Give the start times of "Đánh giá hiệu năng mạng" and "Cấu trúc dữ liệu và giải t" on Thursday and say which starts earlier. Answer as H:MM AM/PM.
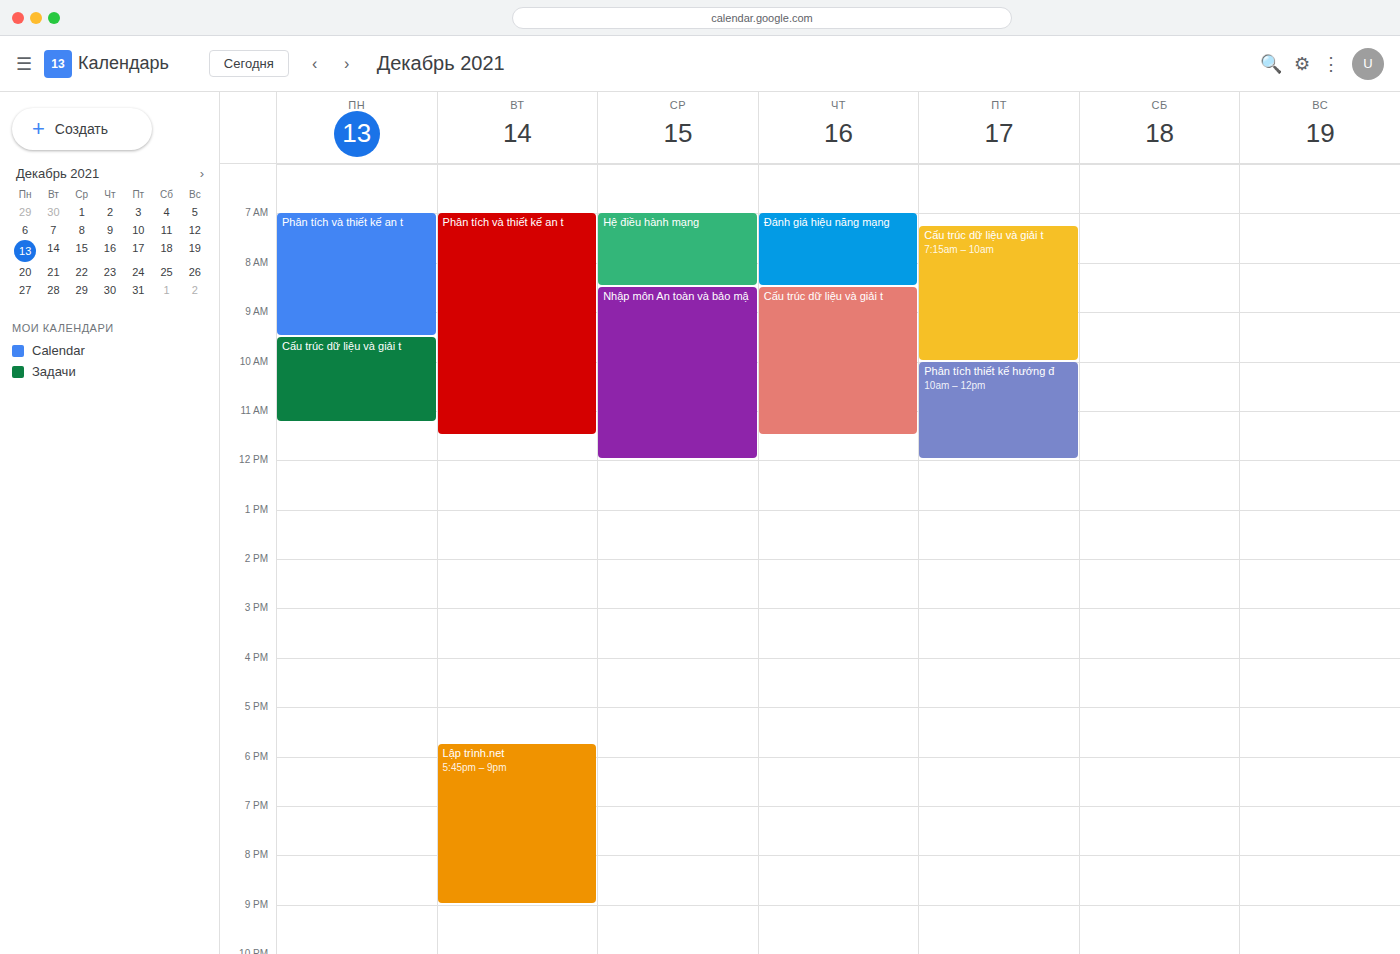
"Đánh giá hiệu năng mạng" 7:00 AM; "Cấu trúc dữ liệu và giải t" 8:30 AM.